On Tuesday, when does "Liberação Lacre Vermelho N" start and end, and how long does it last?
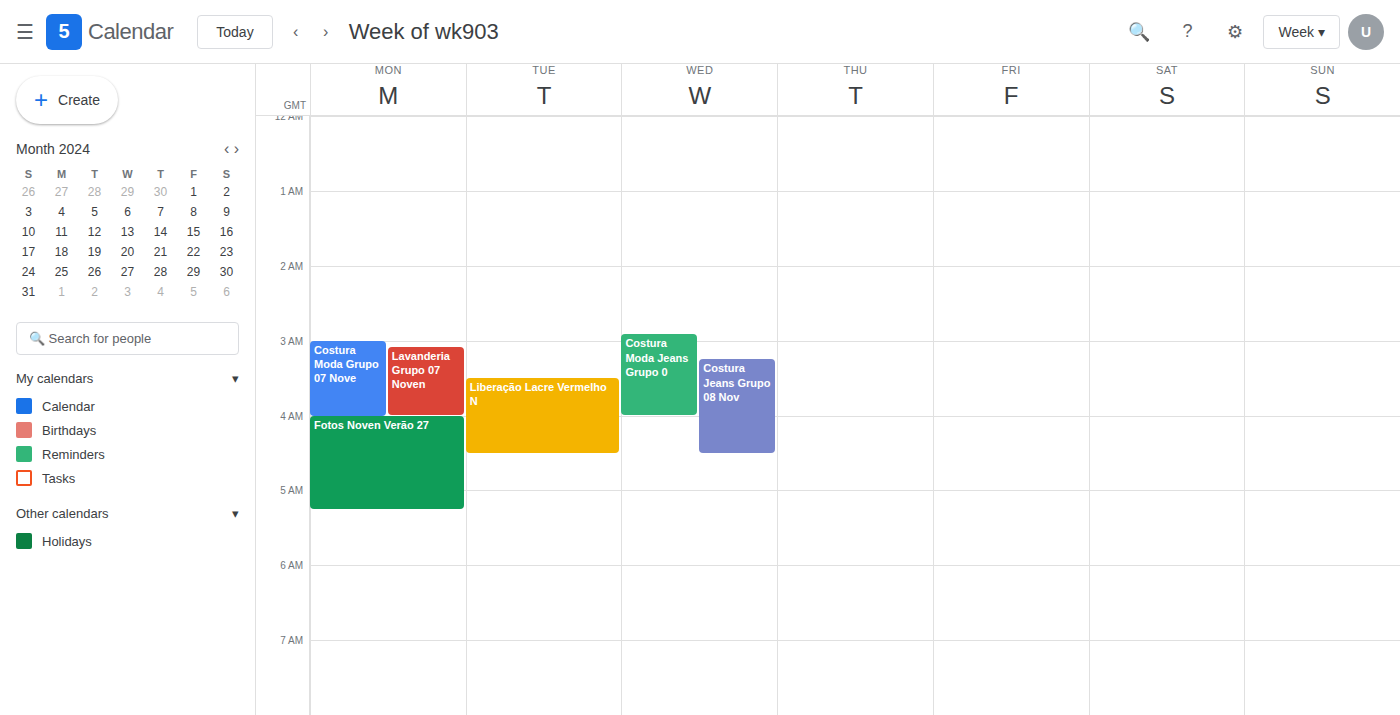
3:30 AM to 4:30 AM, 1 hour